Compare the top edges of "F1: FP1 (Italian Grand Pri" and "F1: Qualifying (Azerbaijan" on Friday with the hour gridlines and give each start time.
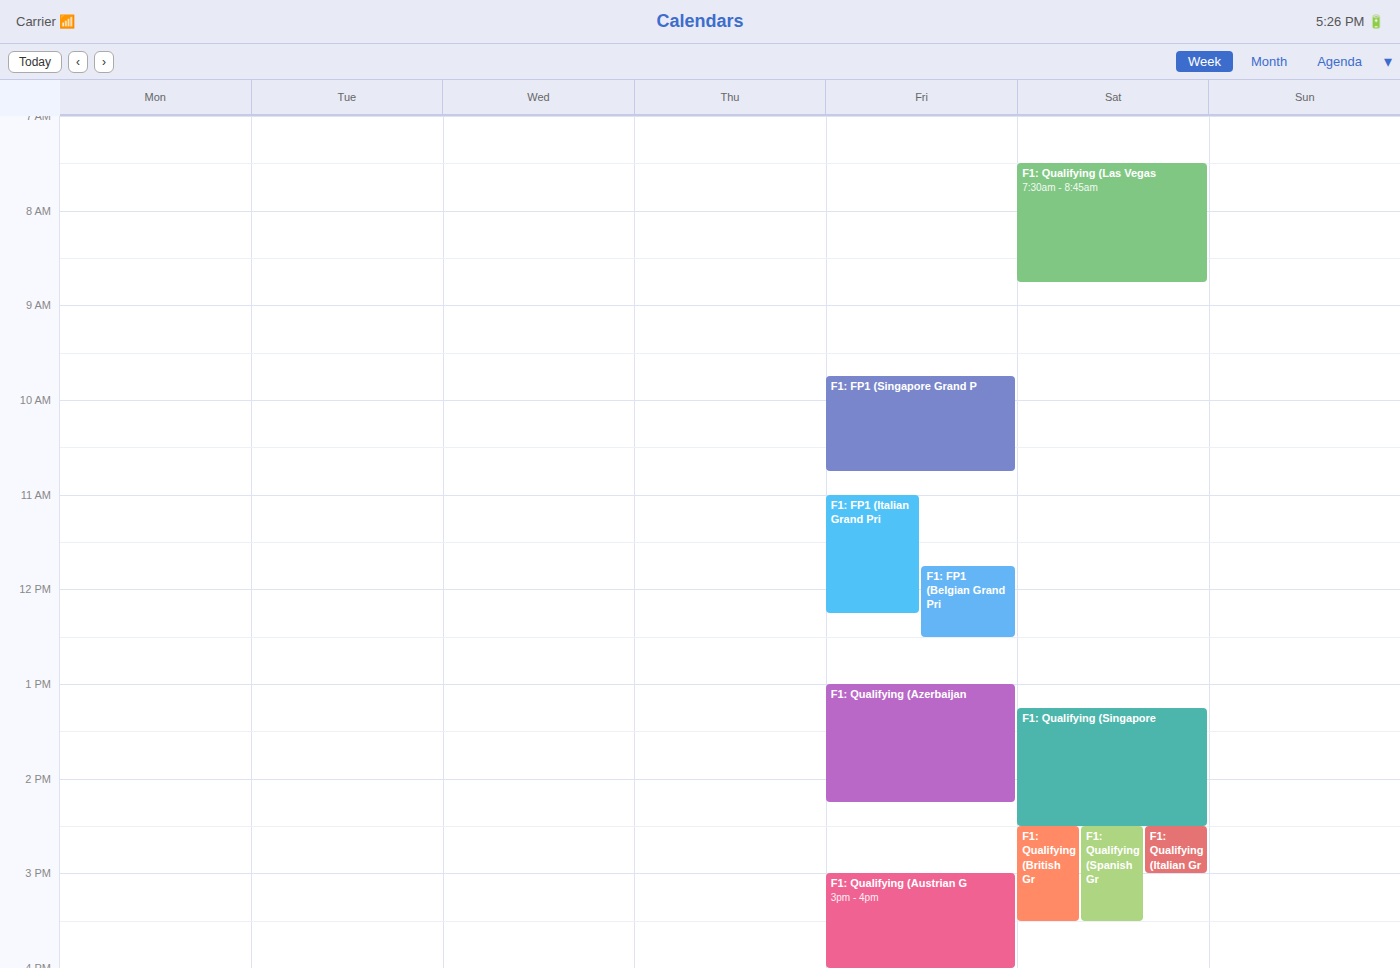
"F1: FP1 (Italian Grand Pri": 11:00 AM, exactly on the 11 AM line. "F1: Qualifying (Azerbaijan": 1:00 PM, exactly on the 1 PM line.